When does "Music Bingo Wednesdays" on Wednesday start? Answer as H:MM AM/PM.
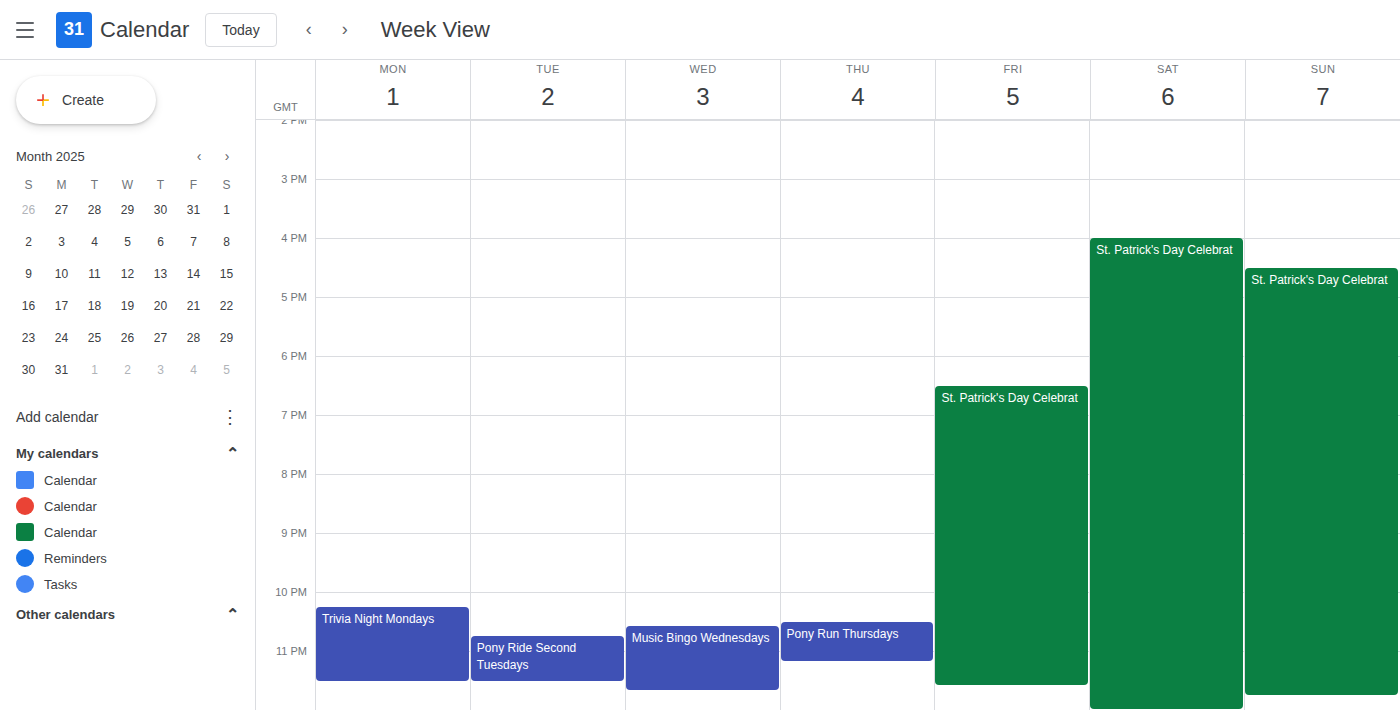
10:35 PM